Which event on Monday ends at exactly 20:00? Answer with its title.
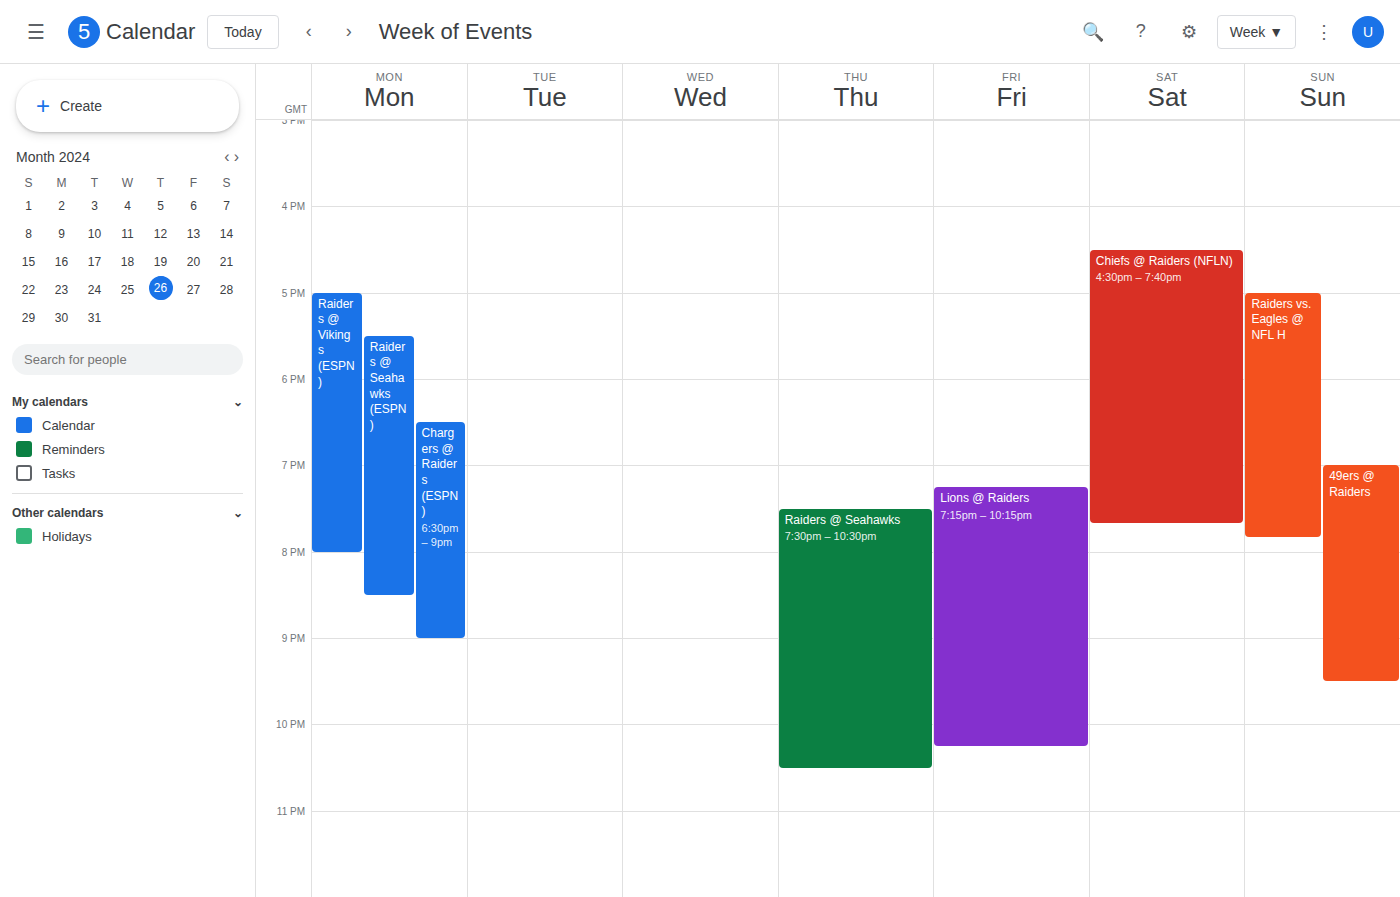
"Raiders @ Vikings (ESPN)"